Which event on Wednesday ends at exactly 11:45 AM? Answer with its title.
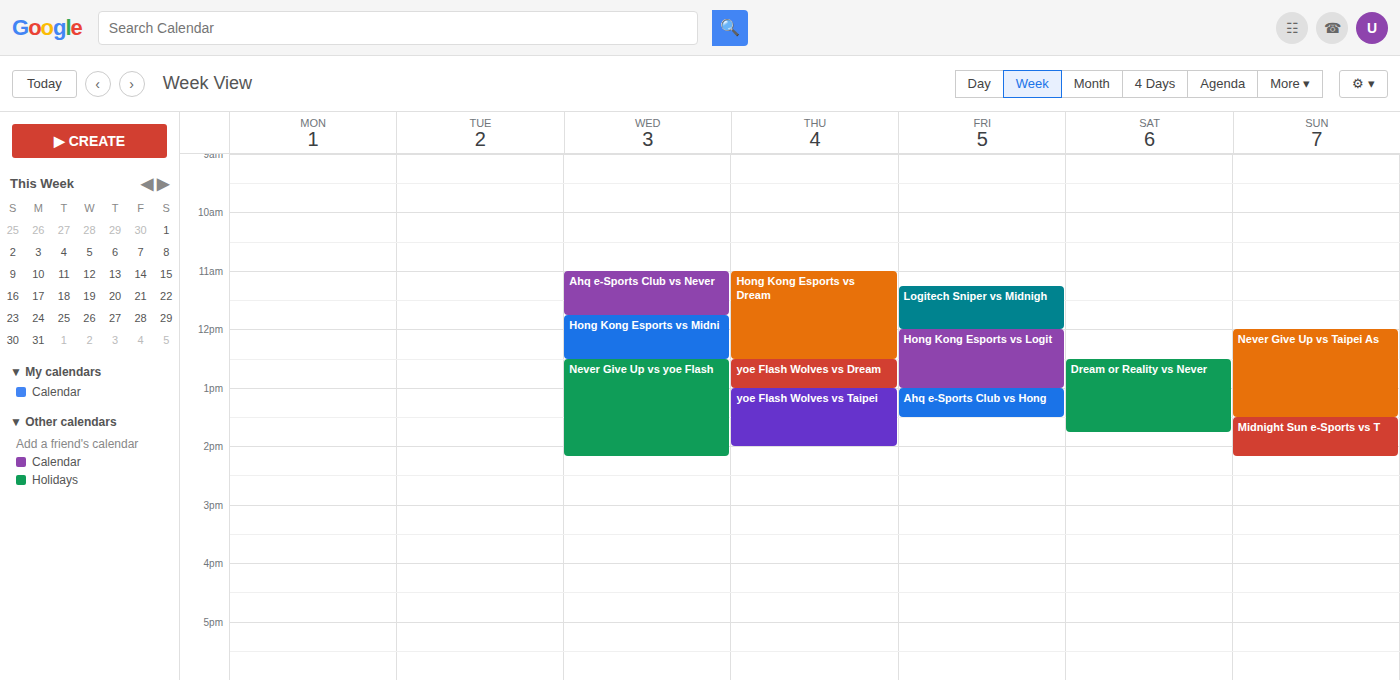
"Ahq e-Sports Club vs Never"